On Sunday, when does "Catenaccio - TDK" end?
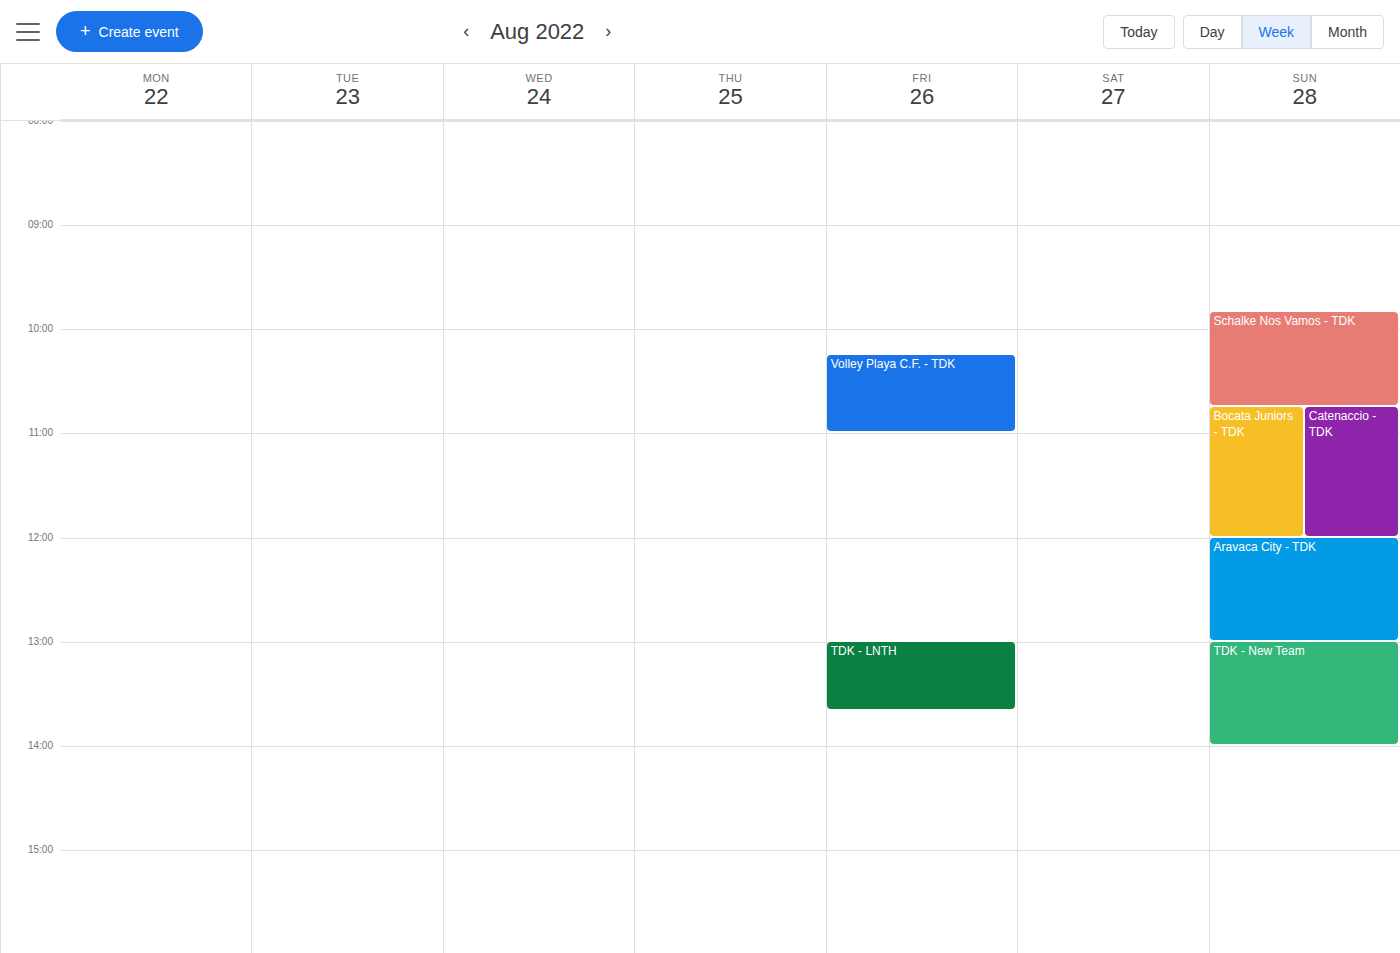
12:00 PM